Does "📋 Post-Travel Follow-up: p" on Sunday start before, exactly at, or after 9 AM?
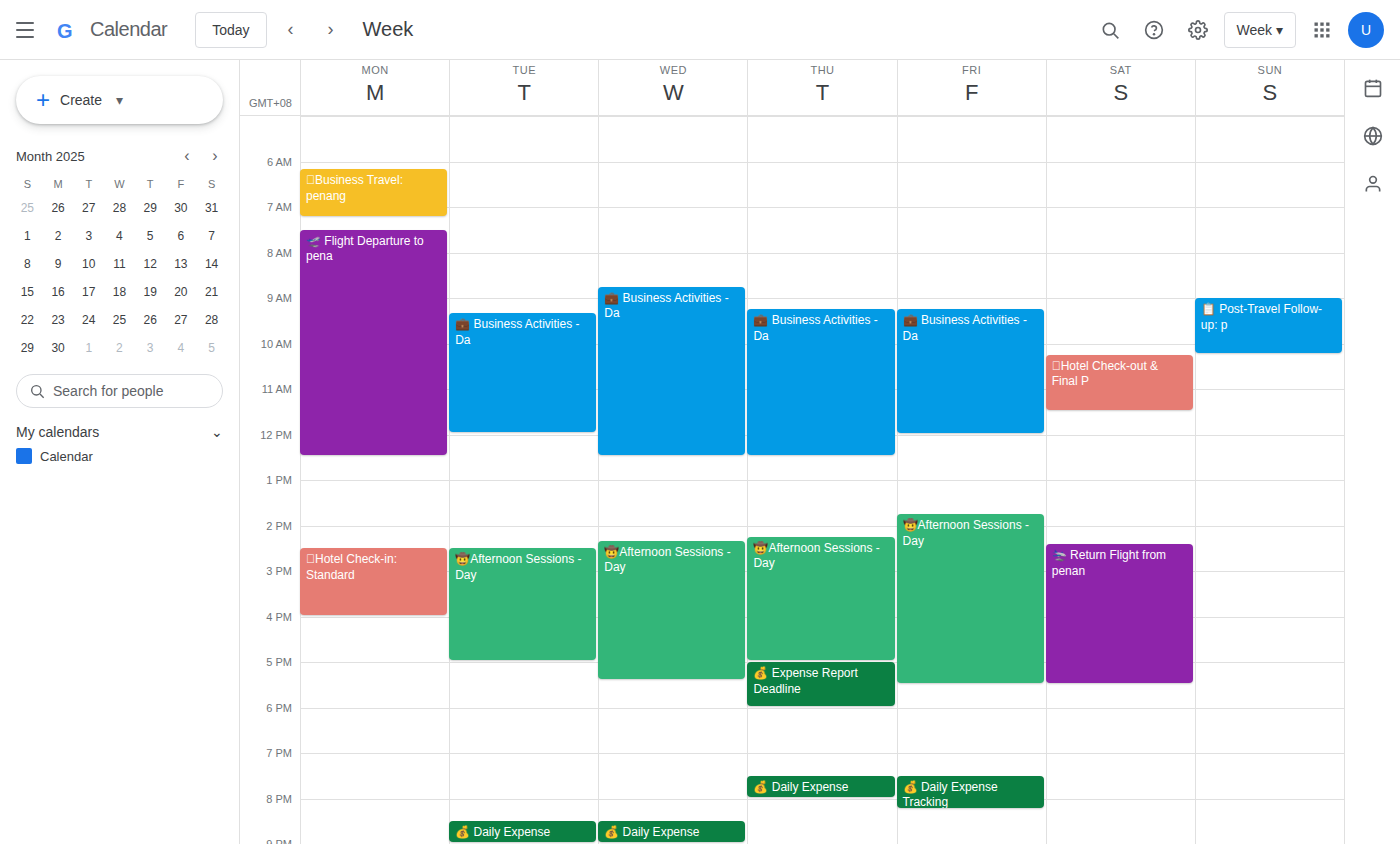
9:00 AM -- exactly at 9 AM, on the 9 AM line.